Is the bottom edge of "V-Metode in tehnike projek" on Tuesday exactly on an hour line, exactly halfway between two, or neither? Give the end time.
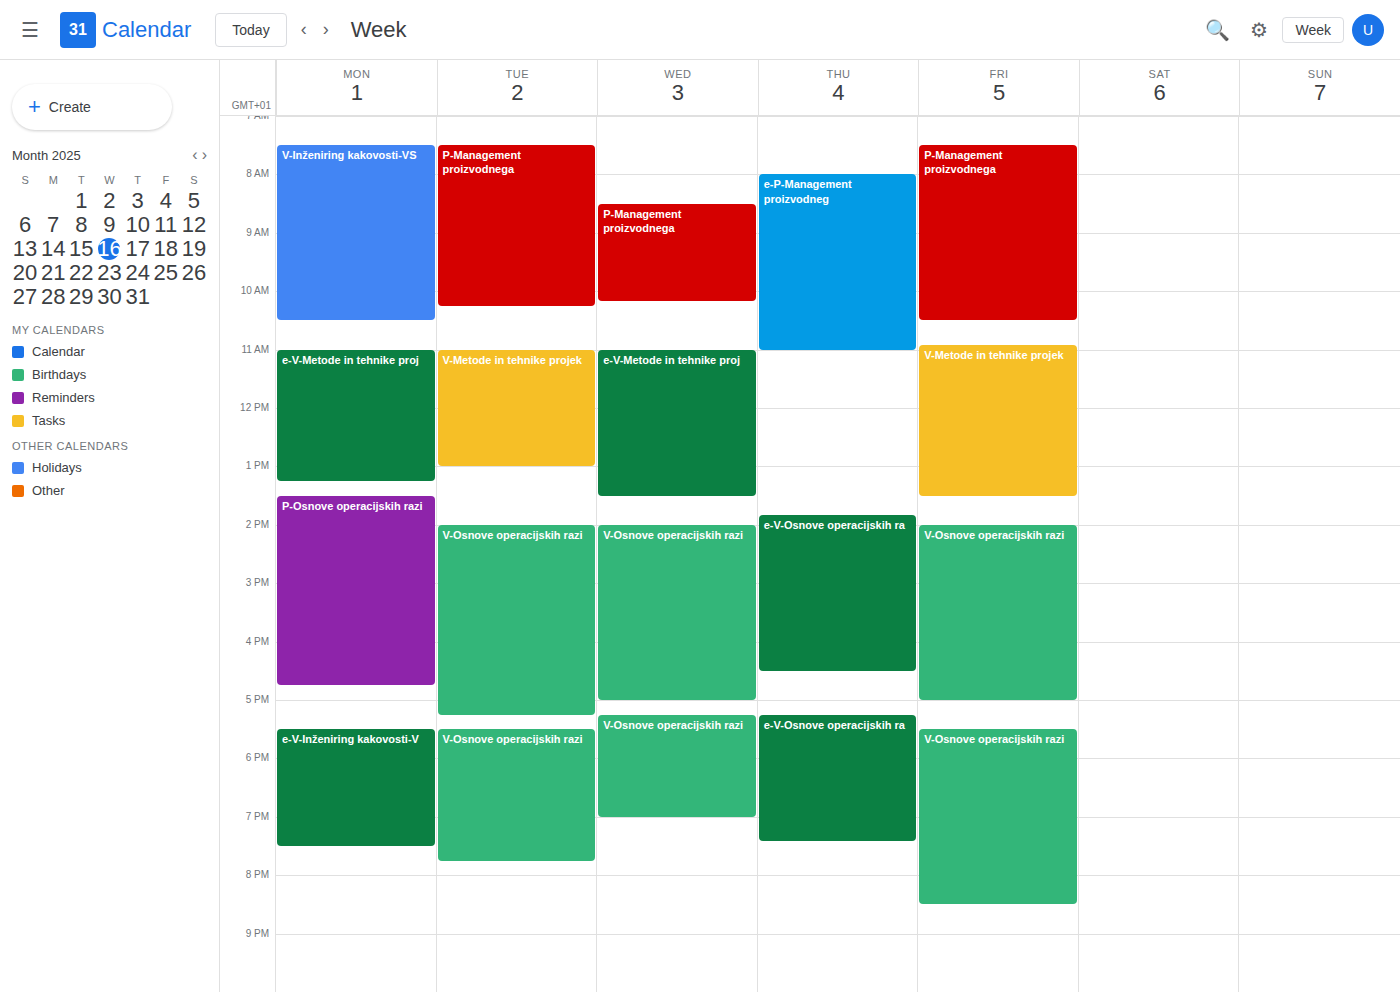
1:00 PM -- exactly on the 1 PM line.